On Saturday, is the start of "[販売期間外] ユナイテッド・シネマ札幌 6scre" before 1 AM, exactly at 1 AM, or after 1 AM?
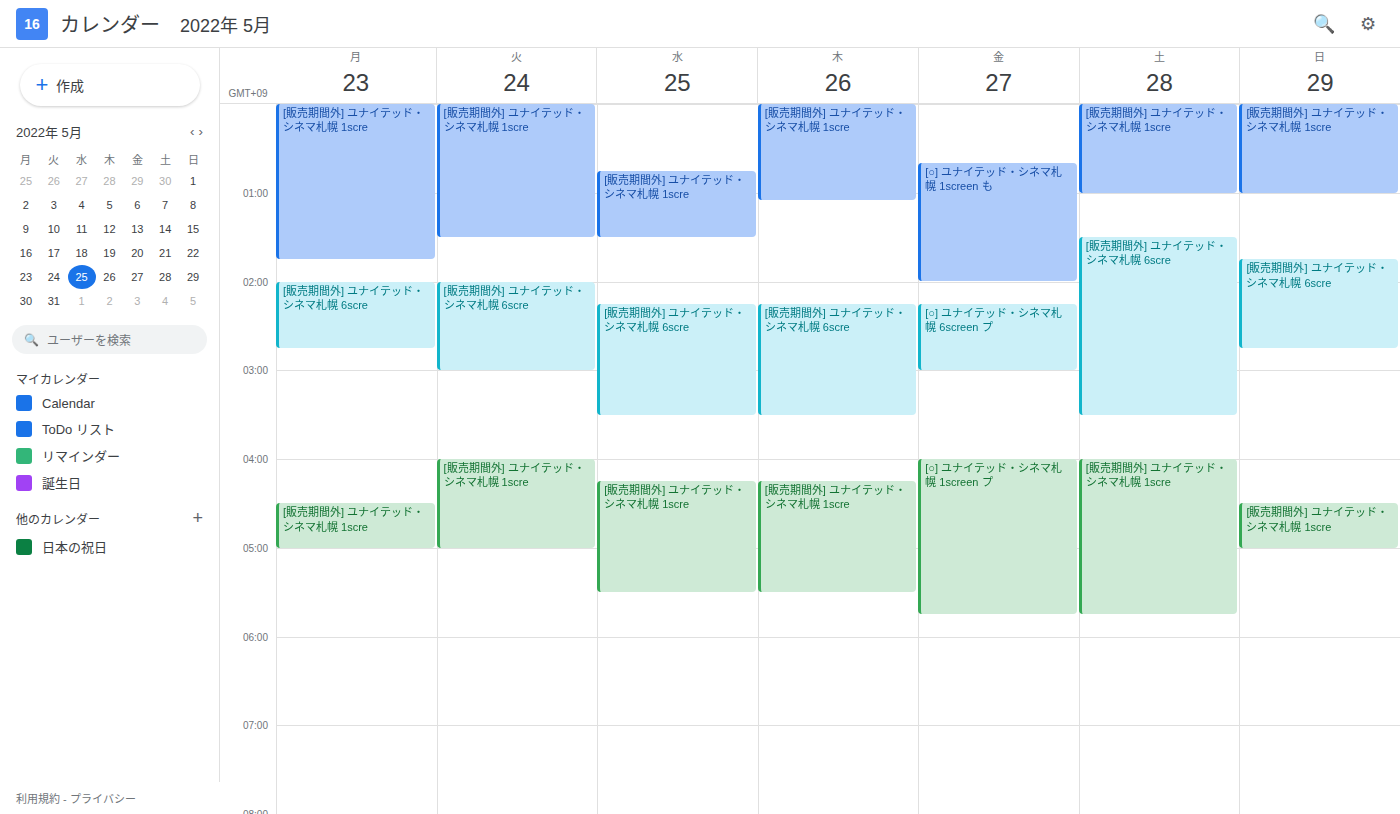
1:30 AM -- after 1 AM, 30 minutes below the 1 AM line.